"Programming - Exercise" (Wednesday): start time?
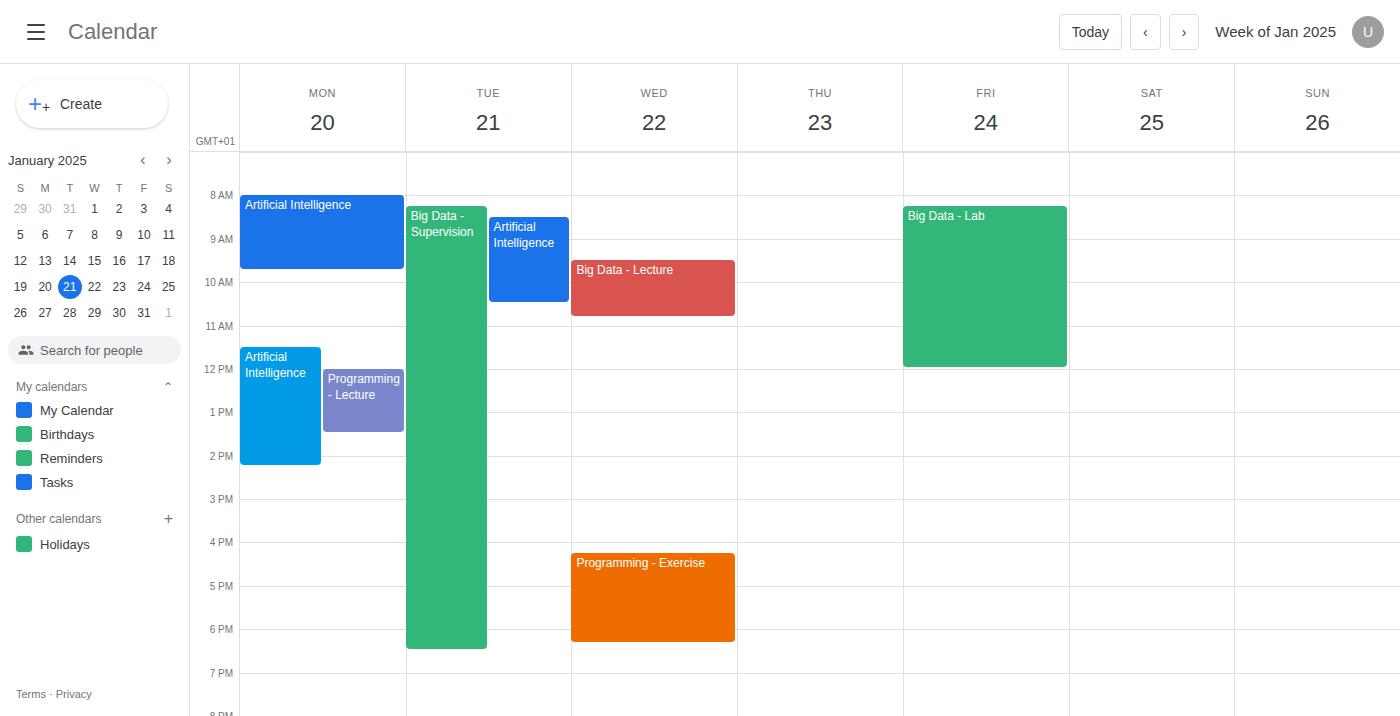
4:15 PM